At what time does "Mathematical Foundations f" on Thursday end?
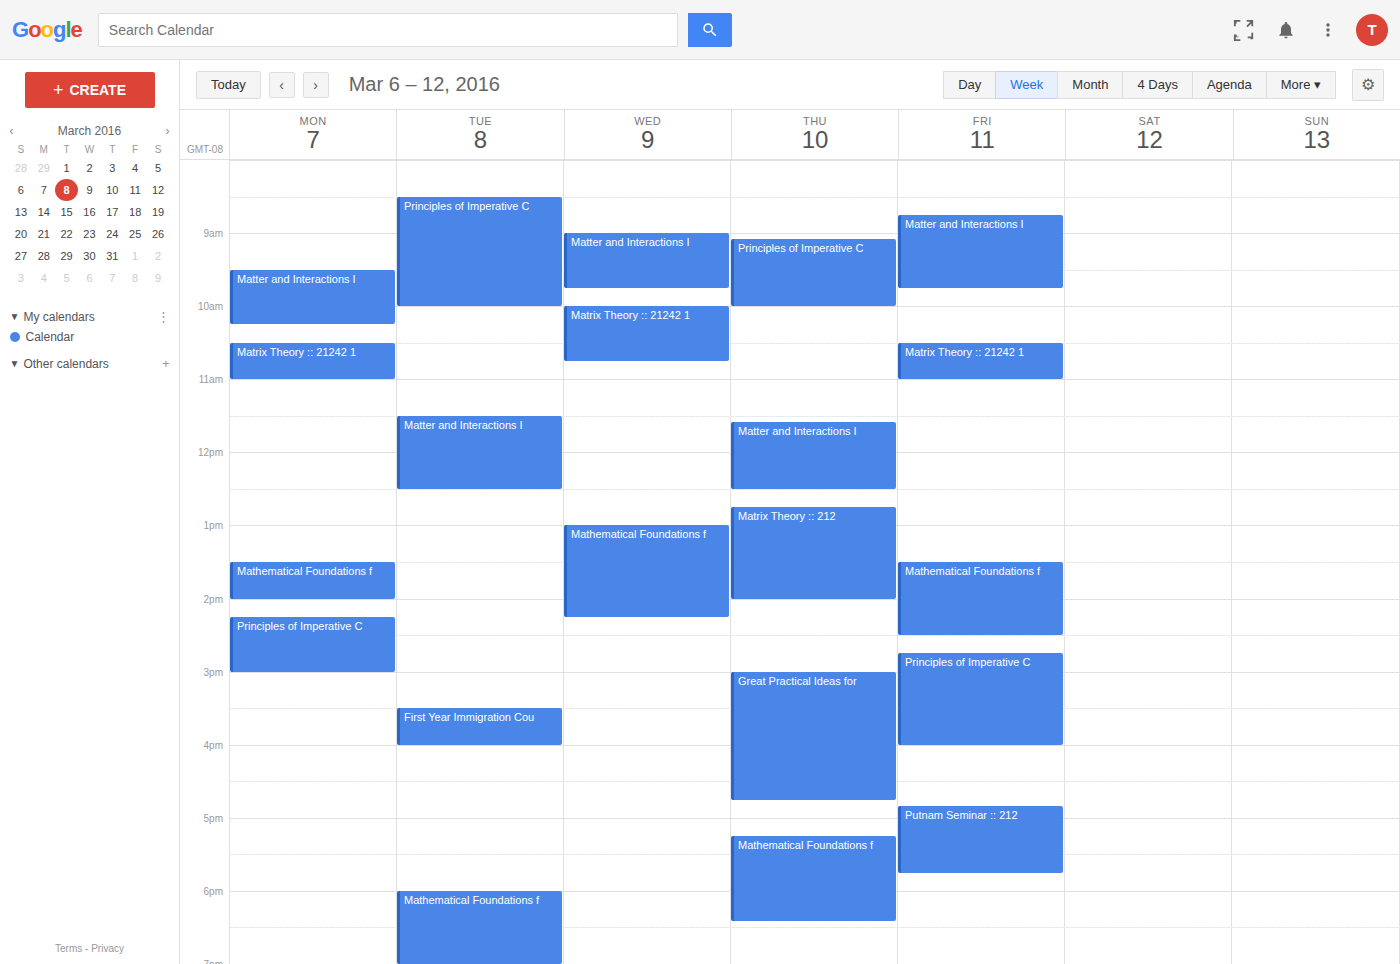
6:25 PM